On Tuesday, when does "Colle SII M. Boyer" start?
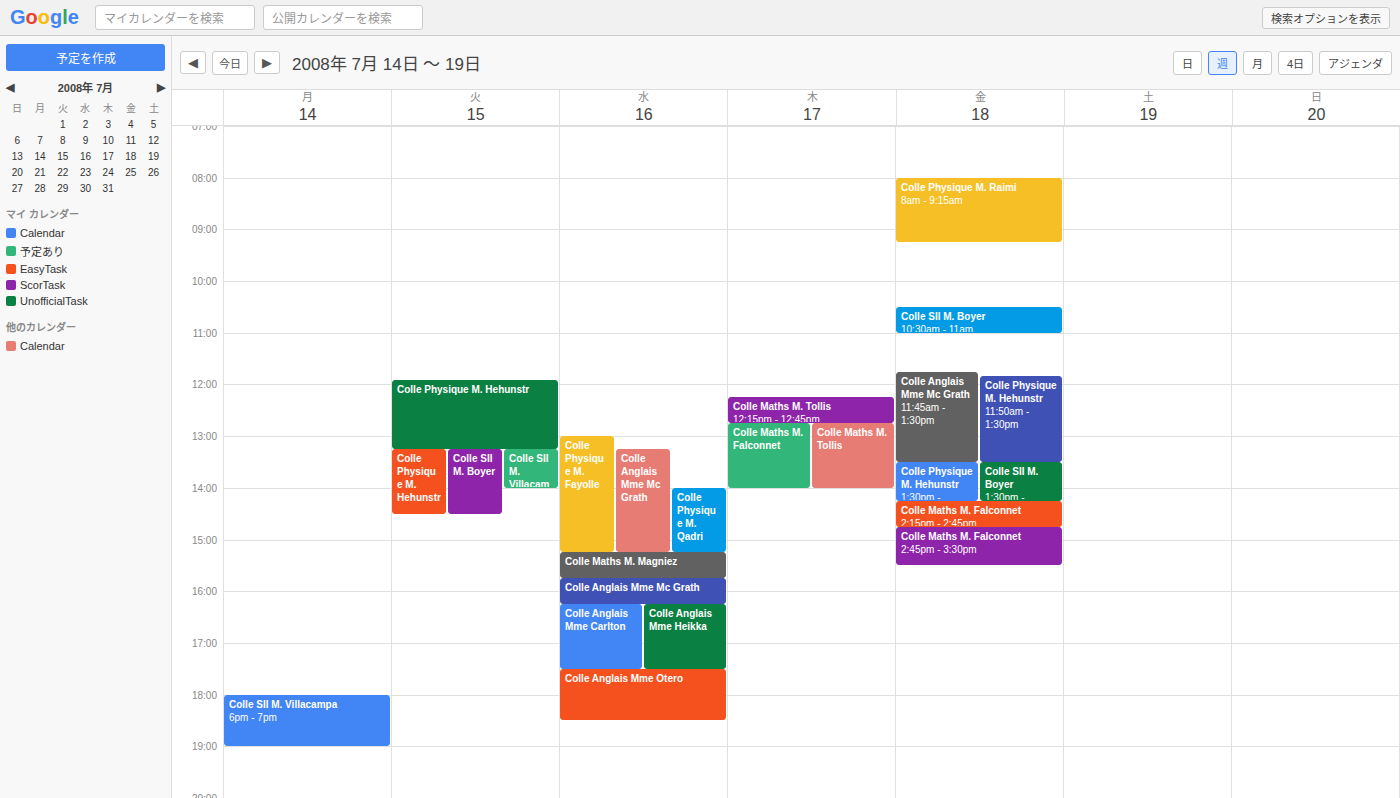
1:15 PM